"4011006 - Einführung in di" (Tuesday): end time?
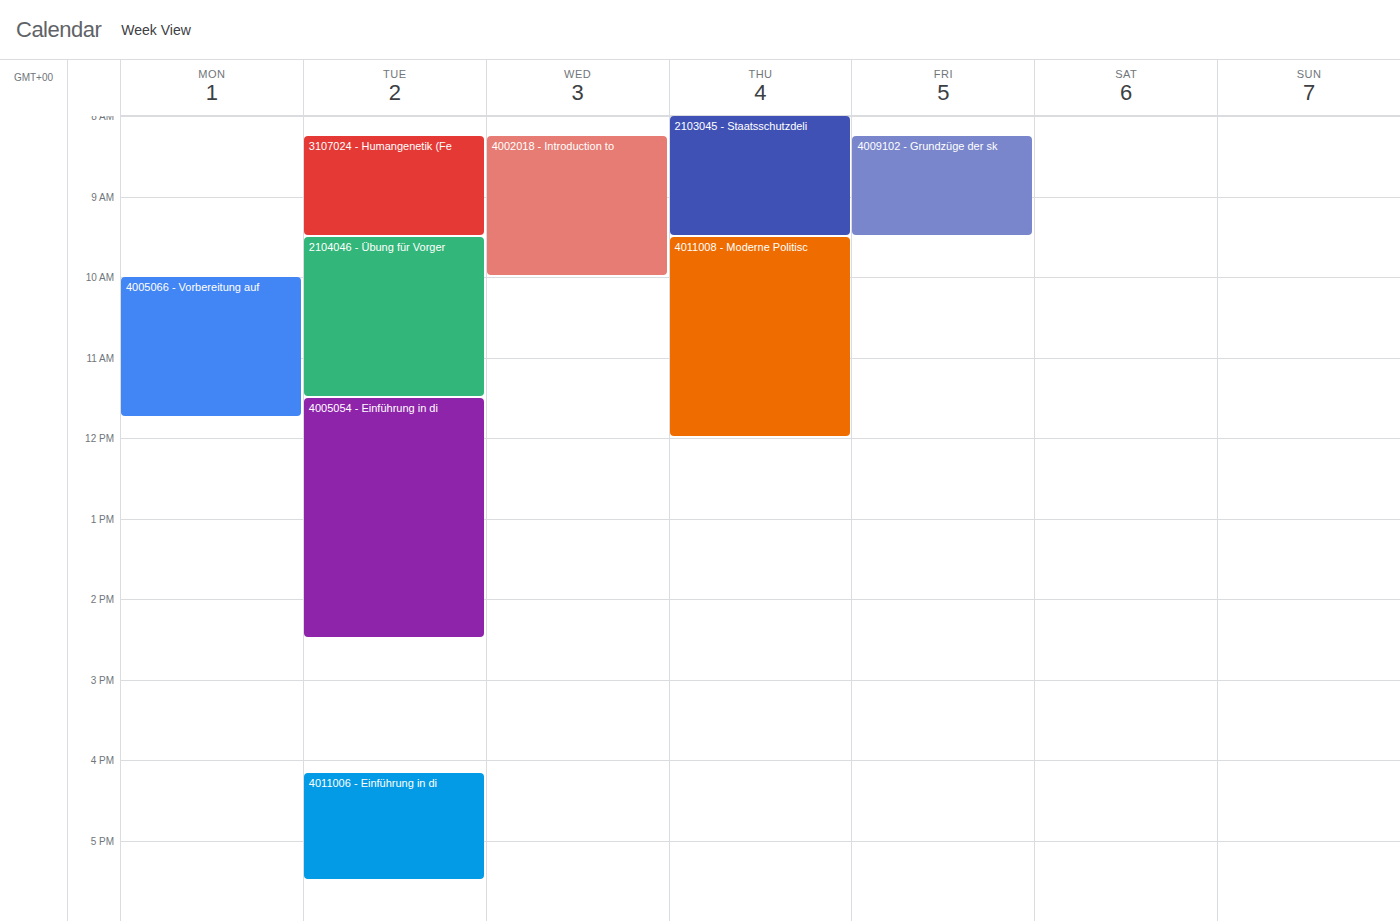
5:30 PM